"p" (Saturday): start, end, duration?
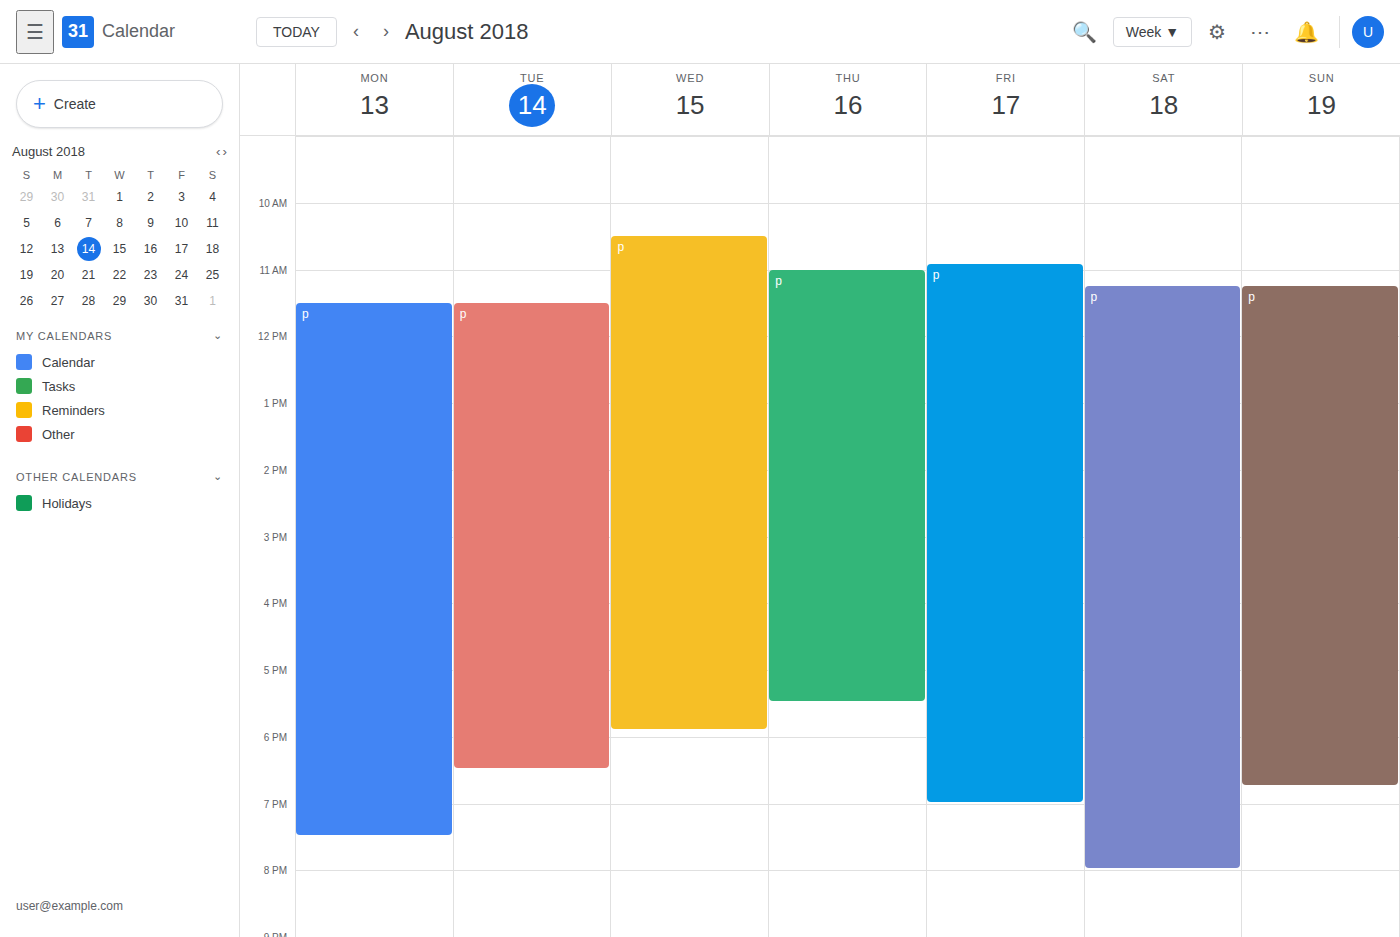
11:15 AM to 8:00 PM, 8 hours 45 minutes